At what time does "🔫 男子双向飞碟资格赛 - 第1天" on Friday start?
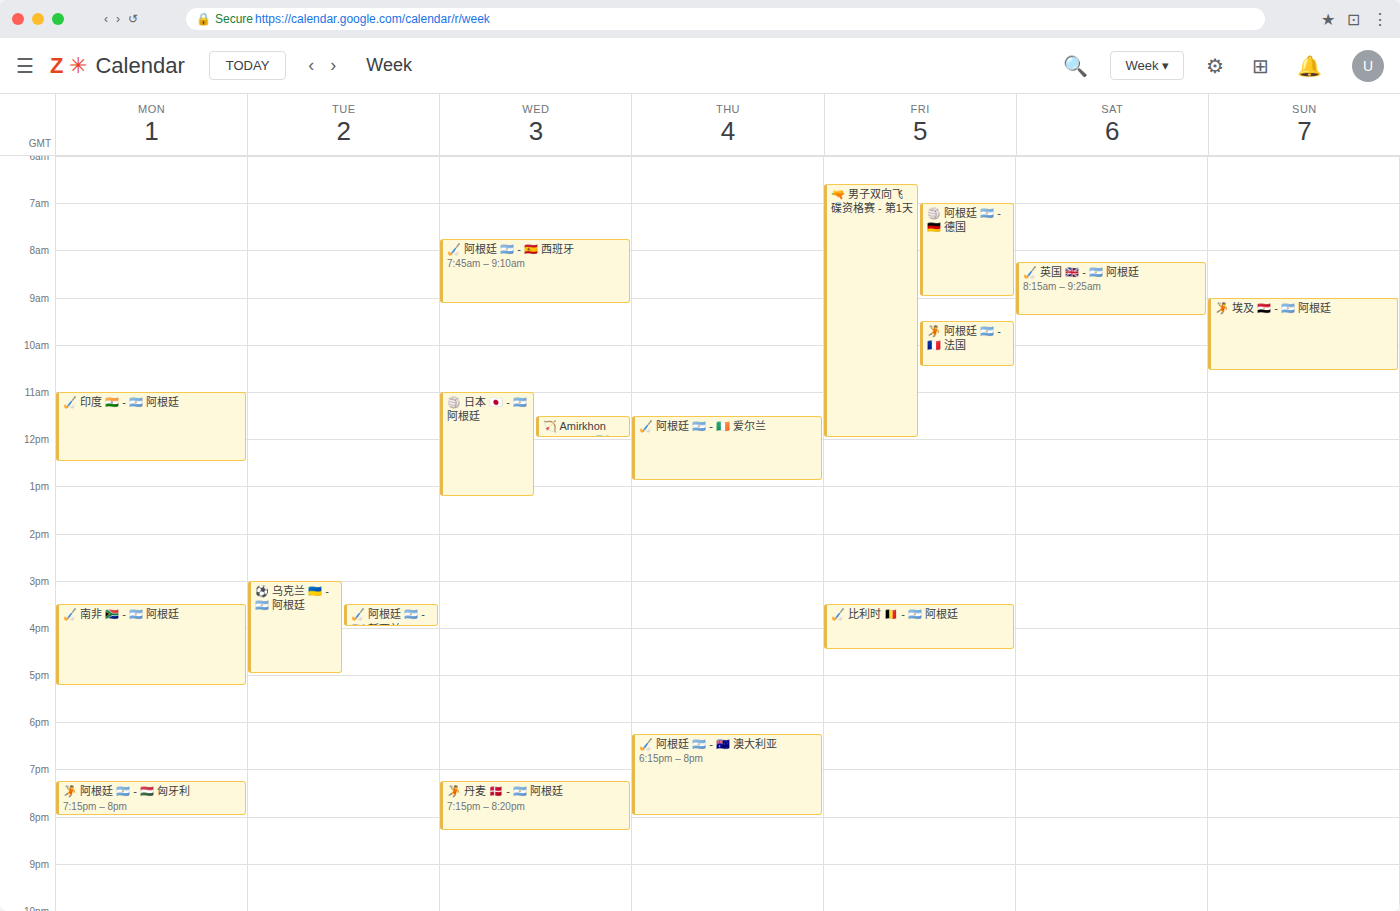
6:35 AM